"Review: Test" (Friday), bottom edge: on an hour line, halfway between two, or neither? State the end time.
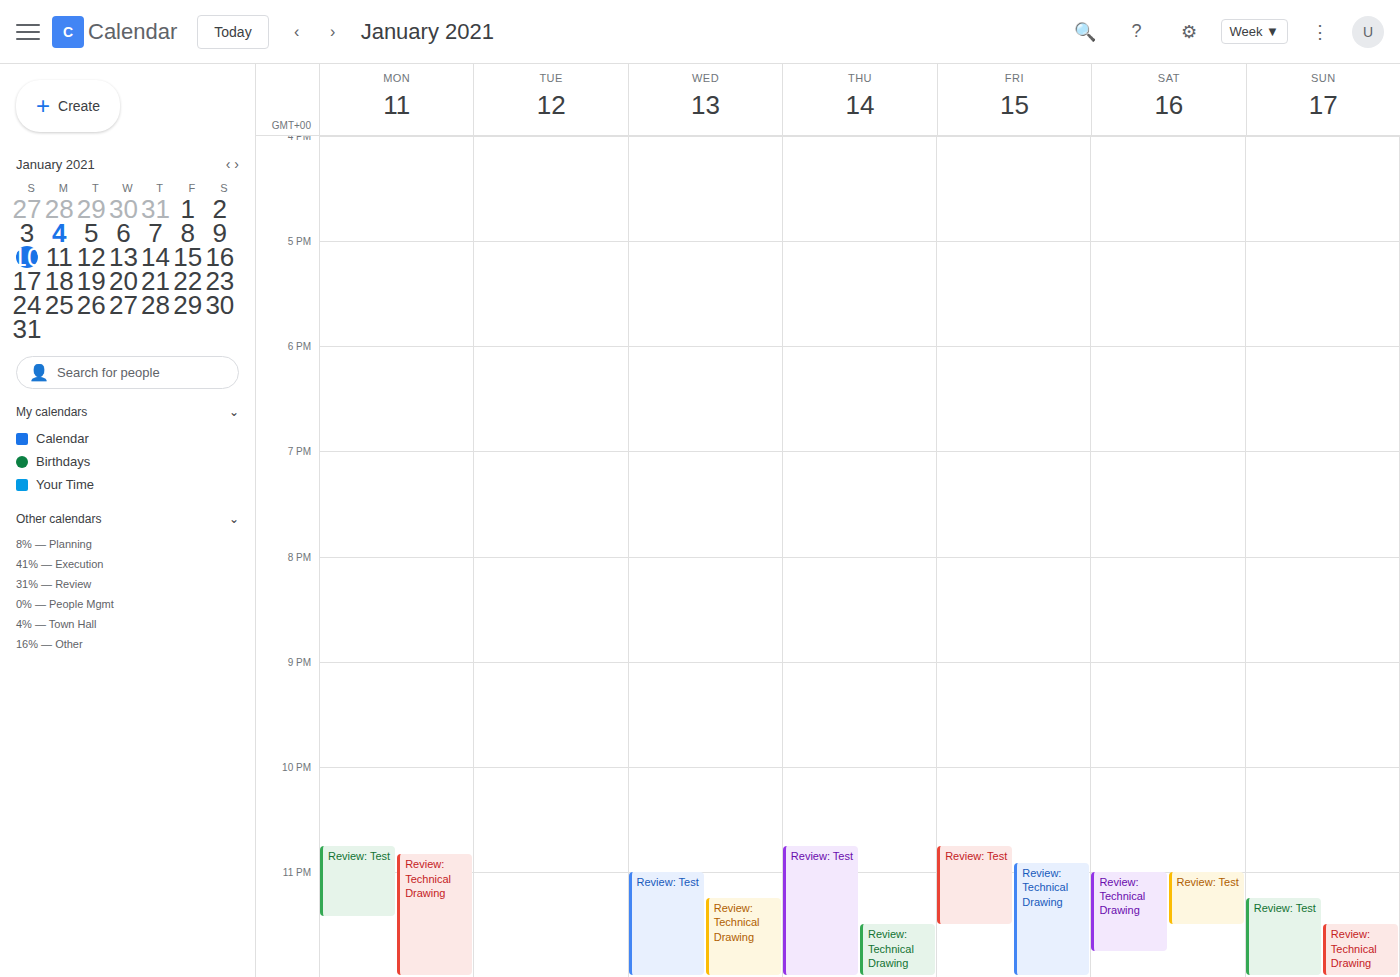
11:30 PM -- halfway between the 11 PM and 12 AM lines.